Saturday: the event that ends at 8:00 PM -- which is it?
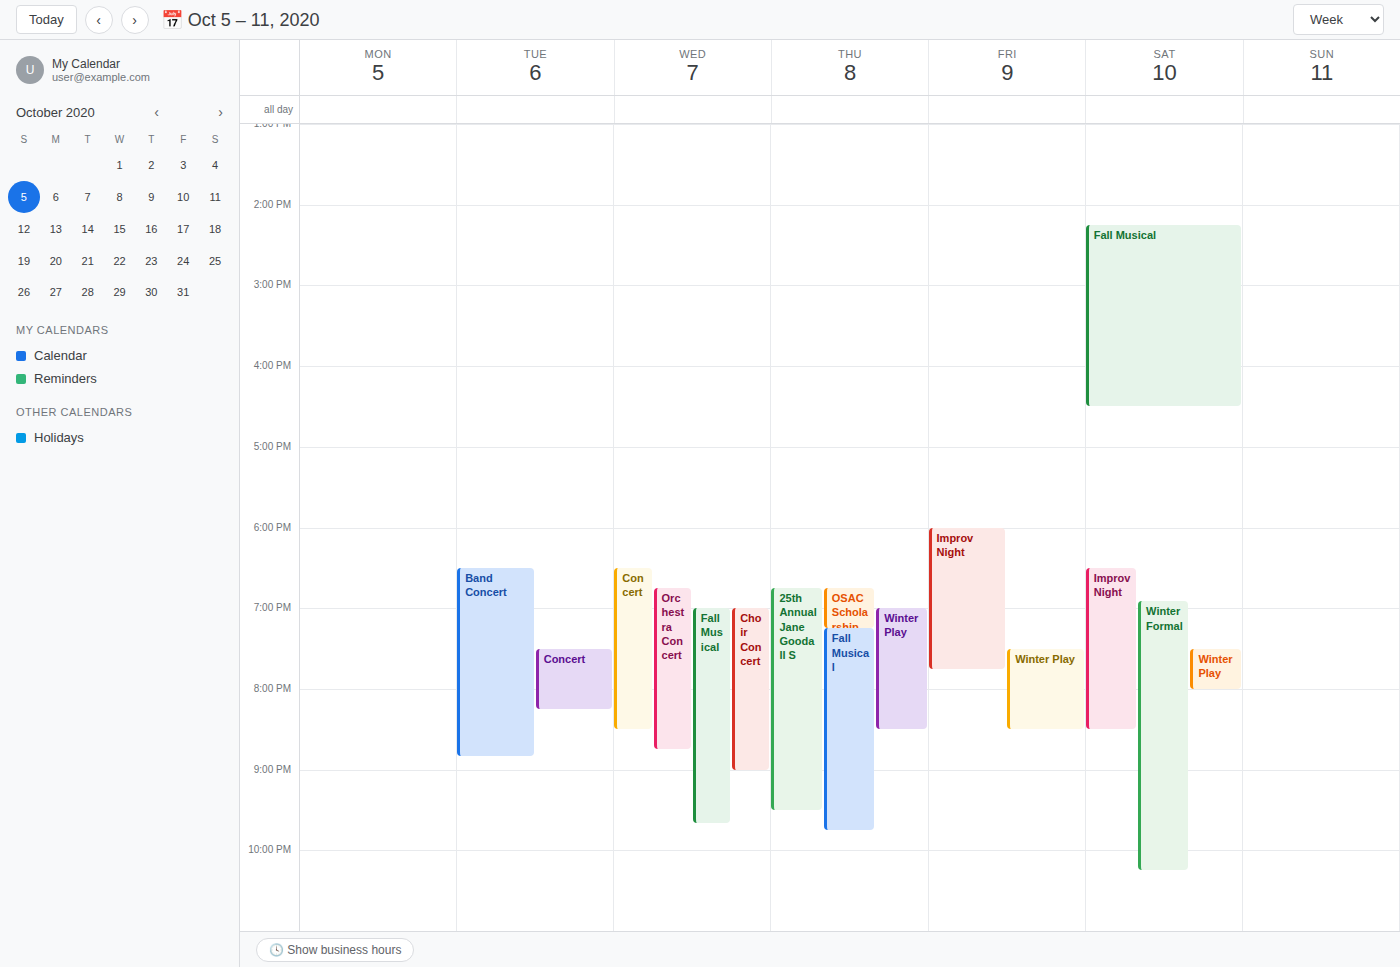
"Winter Play"